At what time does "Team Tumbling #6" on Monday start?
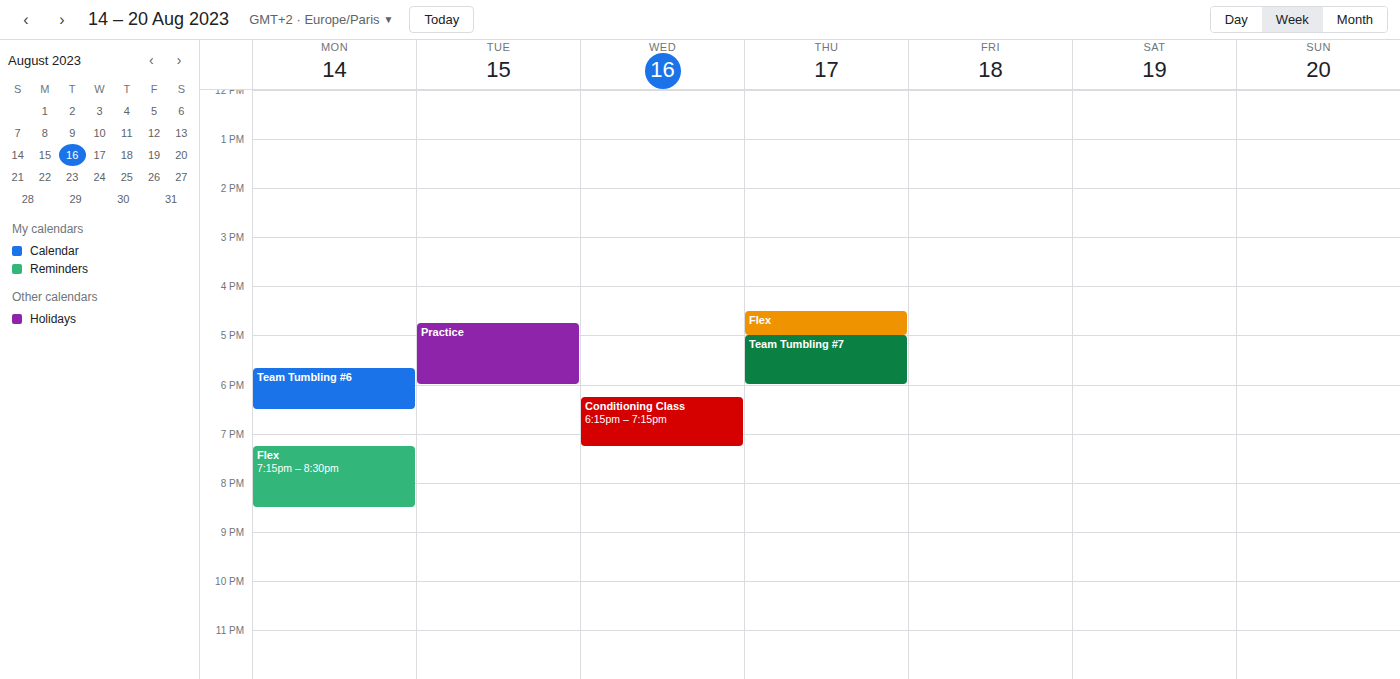
5:40 PM